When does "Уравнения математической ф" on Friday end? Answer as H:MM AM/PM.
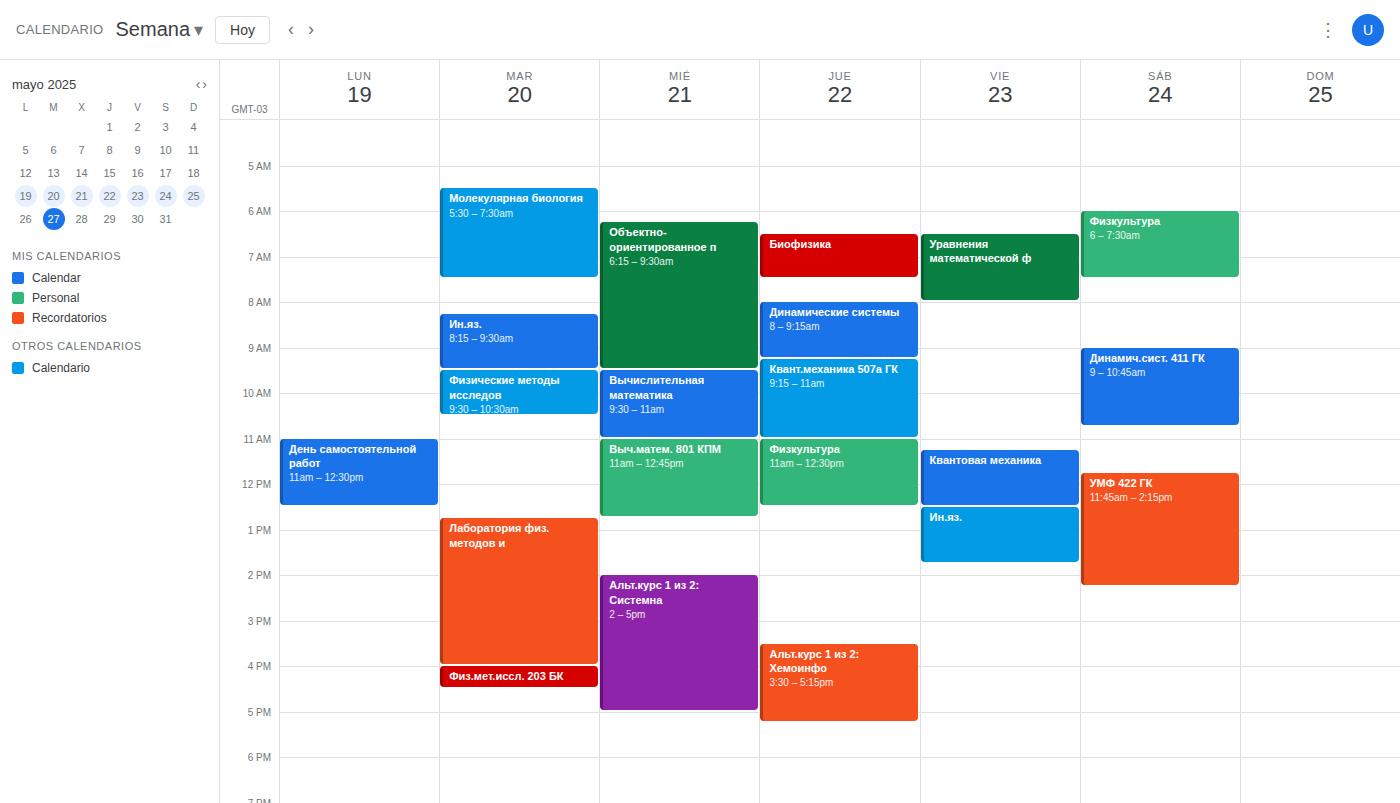
8:00 AM